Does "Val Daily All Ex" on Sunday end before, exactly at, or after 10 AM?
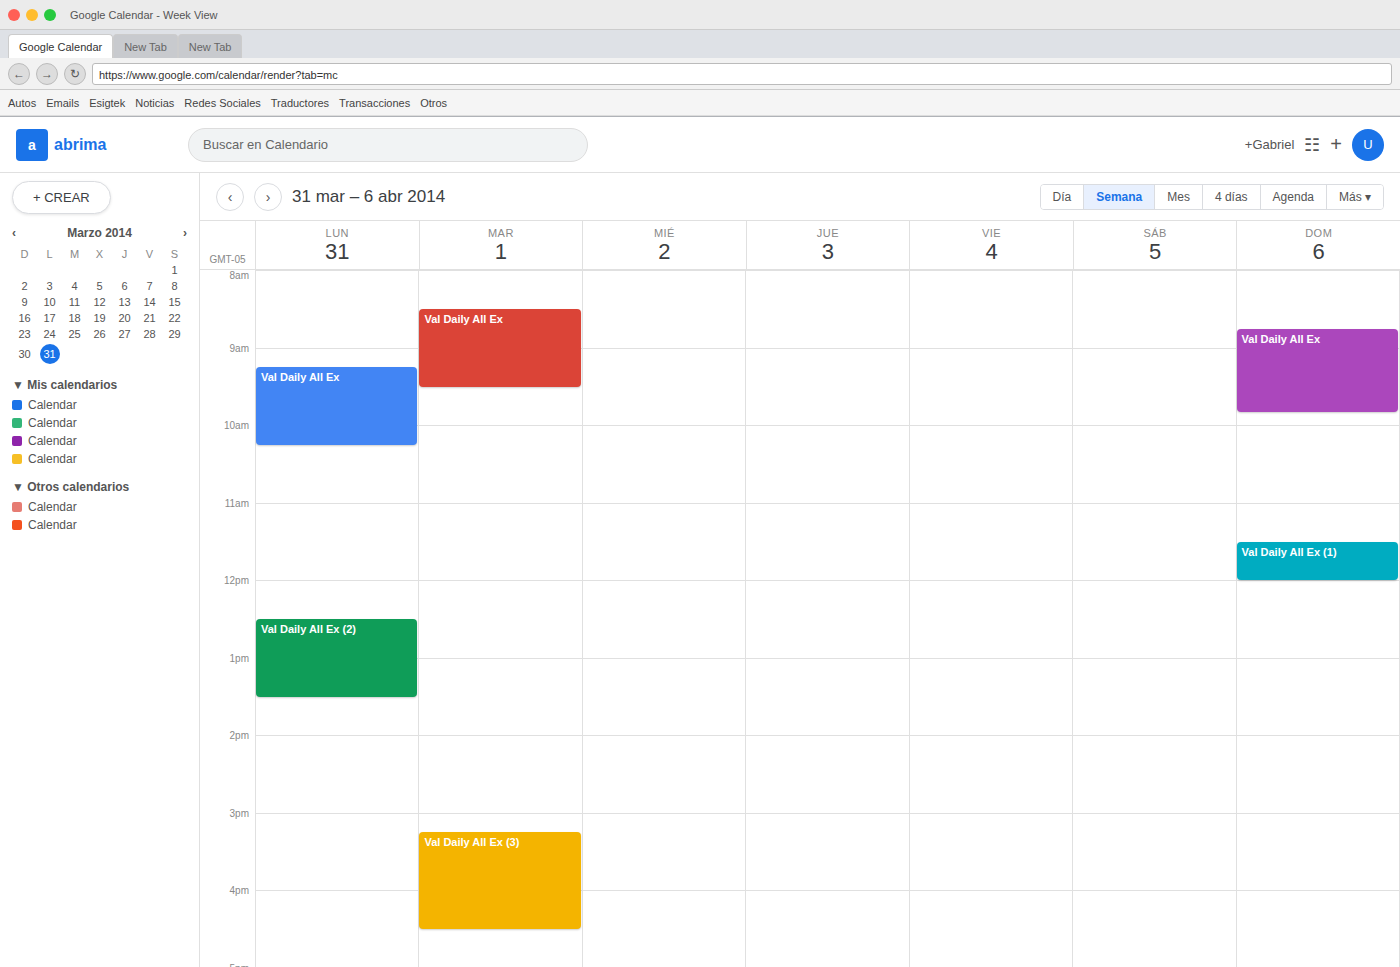
9:50 AM -- before 10 AM, 10 minutes above the 10 AM line.